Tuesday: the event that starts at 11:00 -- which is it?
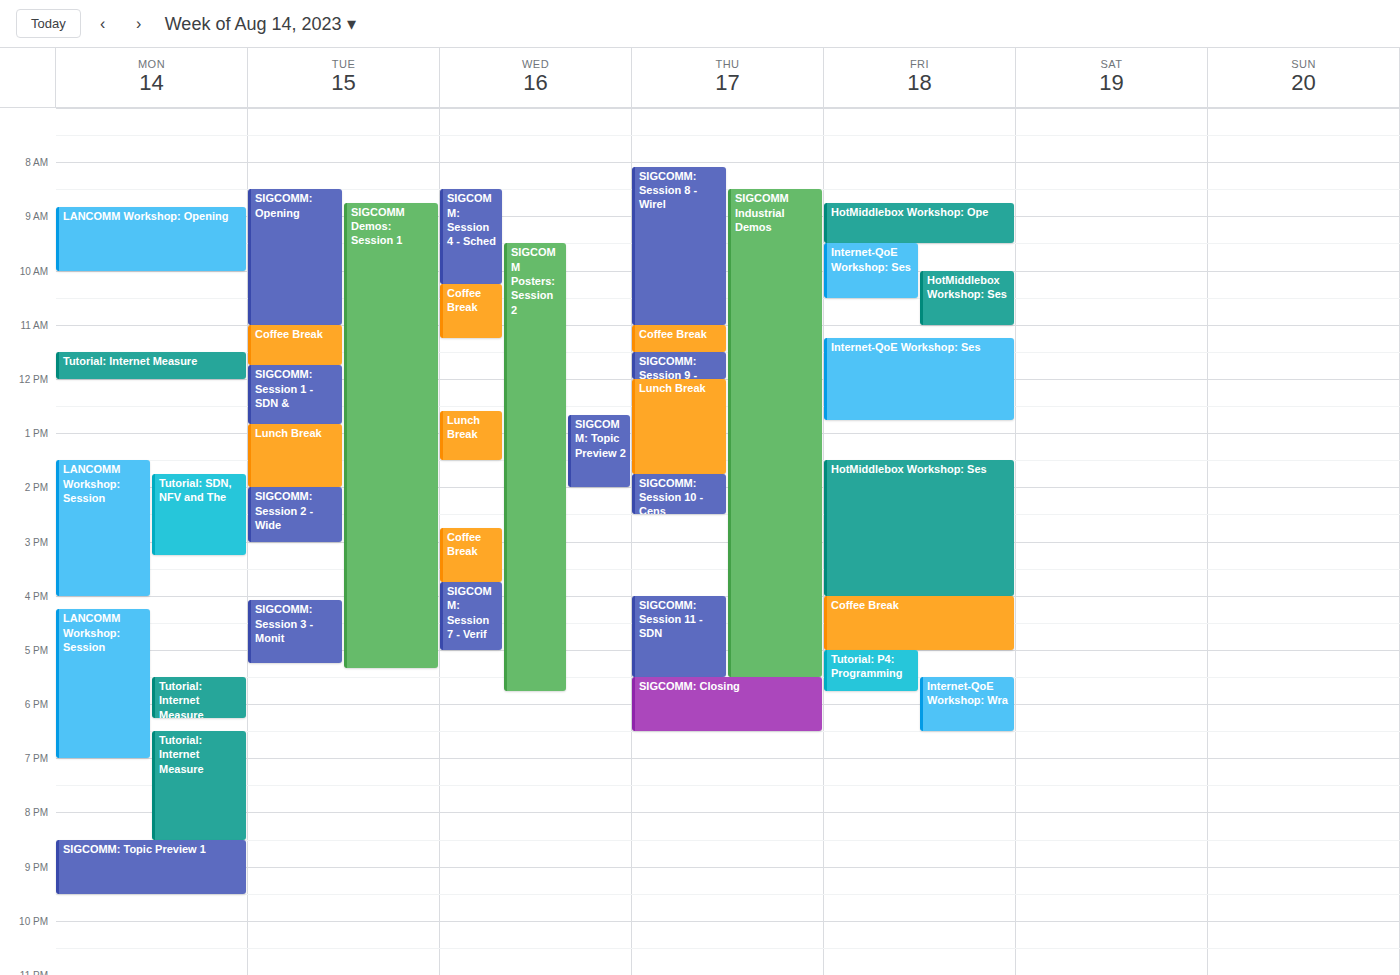
"Coffee Break"